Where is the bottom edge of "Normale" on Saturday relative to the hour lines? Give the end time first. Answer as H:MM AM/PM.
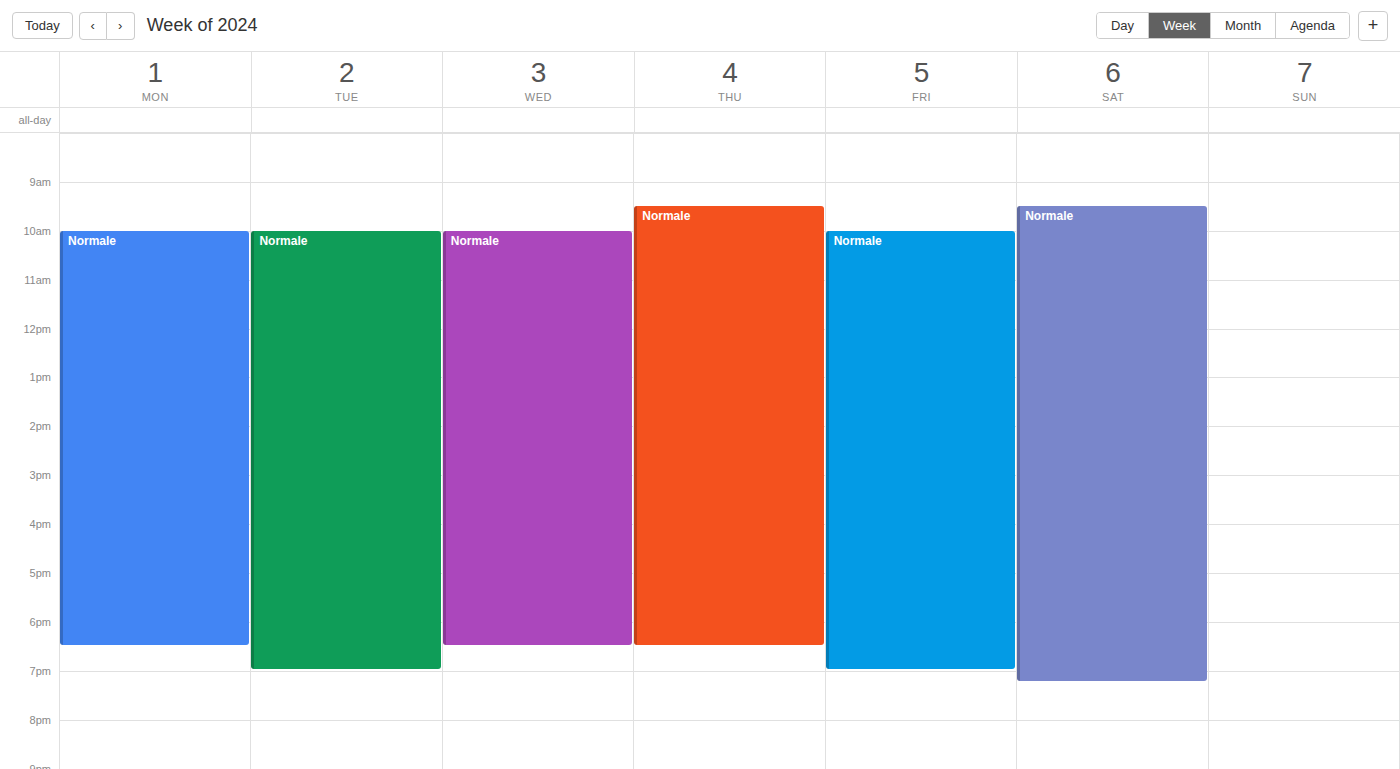
7:15 PM -- neither: a quarter of the way from the 7 PM line to the 8 PM line.